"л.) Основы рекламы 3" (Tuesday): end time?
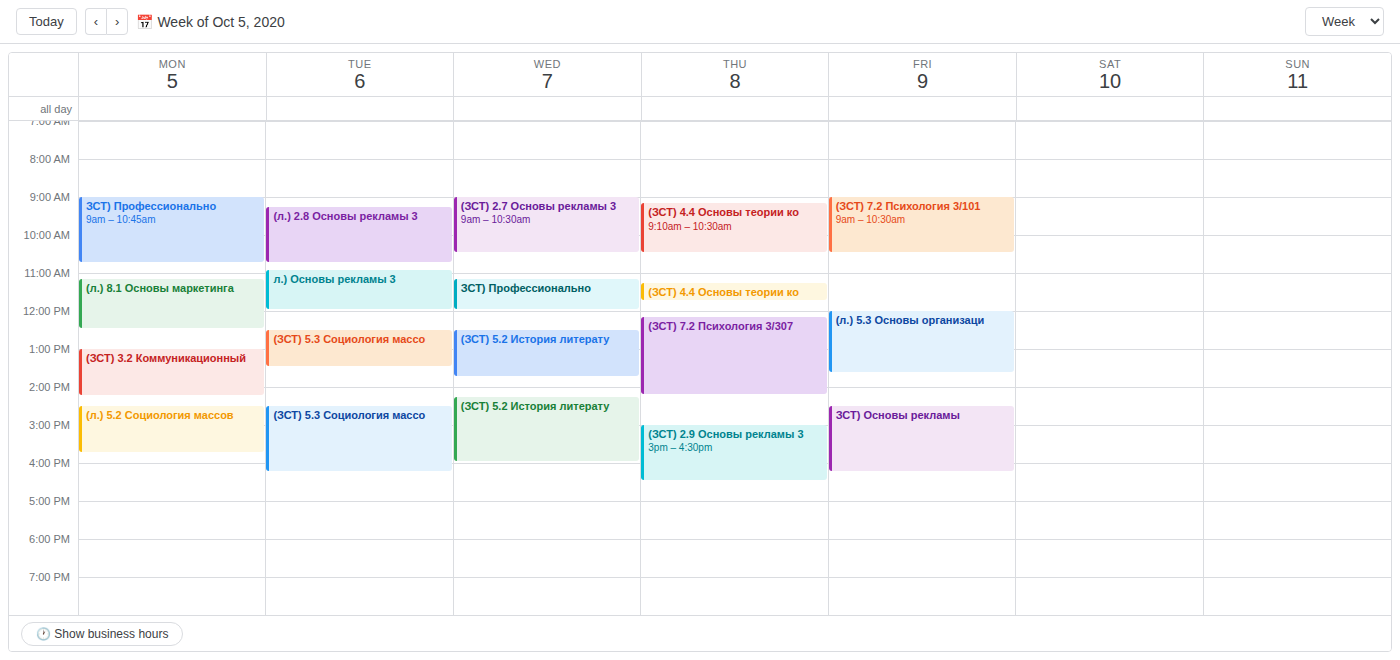
12:00 PM